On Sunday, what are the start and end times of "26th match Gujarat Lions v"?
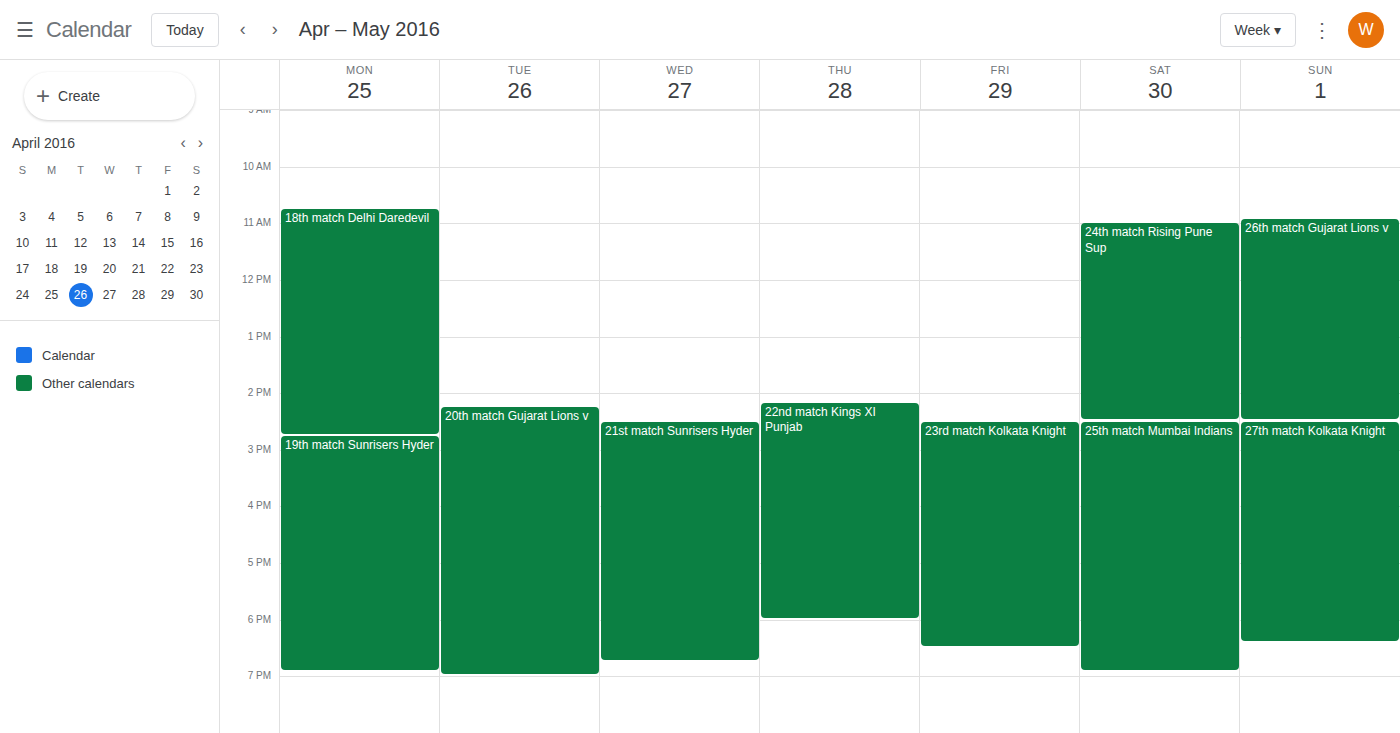
10:55 AM to 2:30 PM